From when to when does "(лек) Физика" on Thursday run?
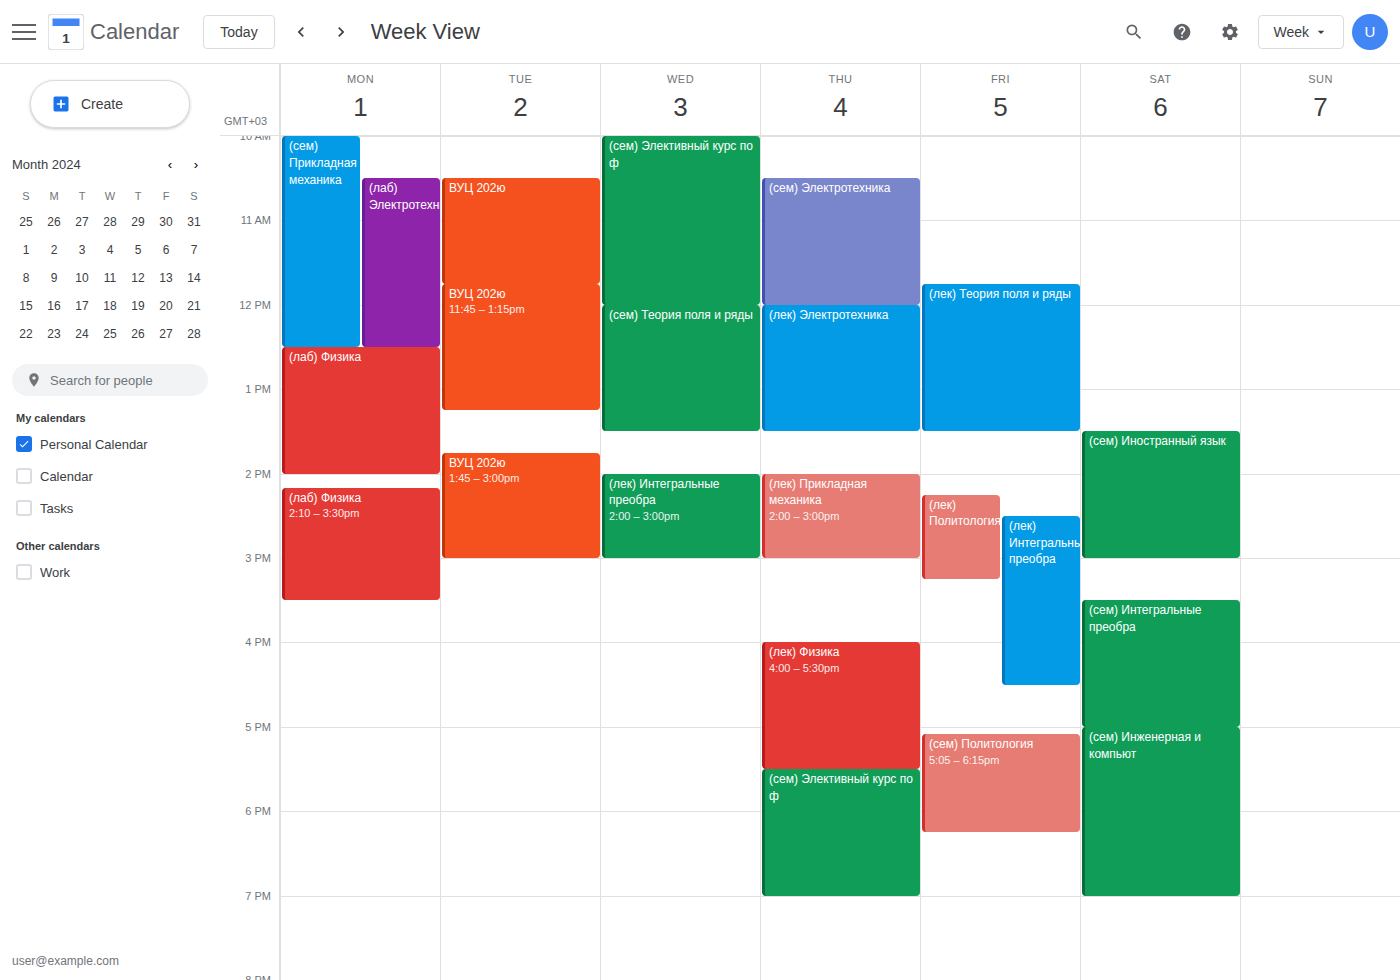
4:00 PM to 5:30 PM